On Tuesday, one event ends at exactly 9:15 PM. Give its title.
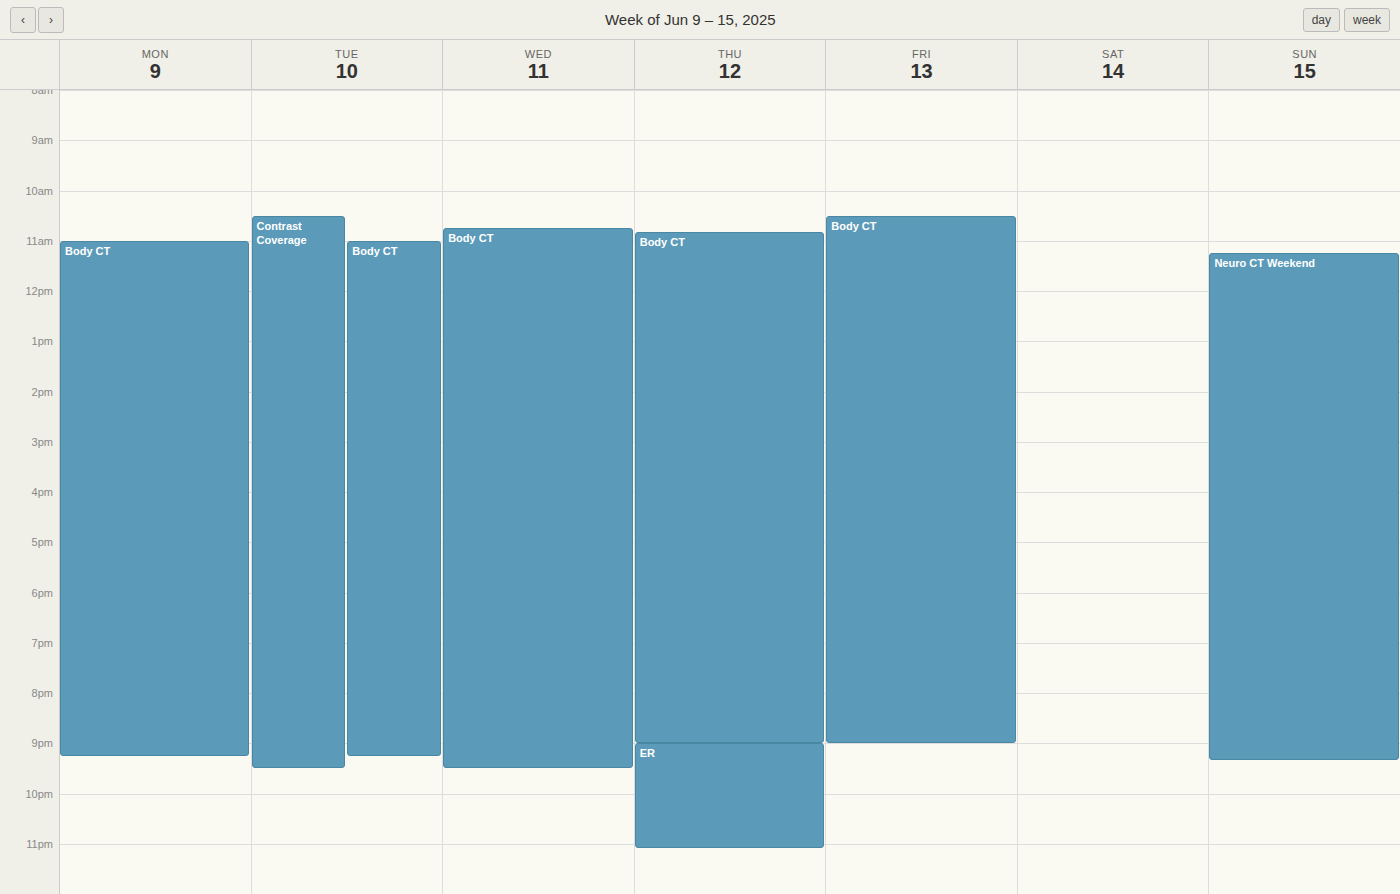
"Body CT"